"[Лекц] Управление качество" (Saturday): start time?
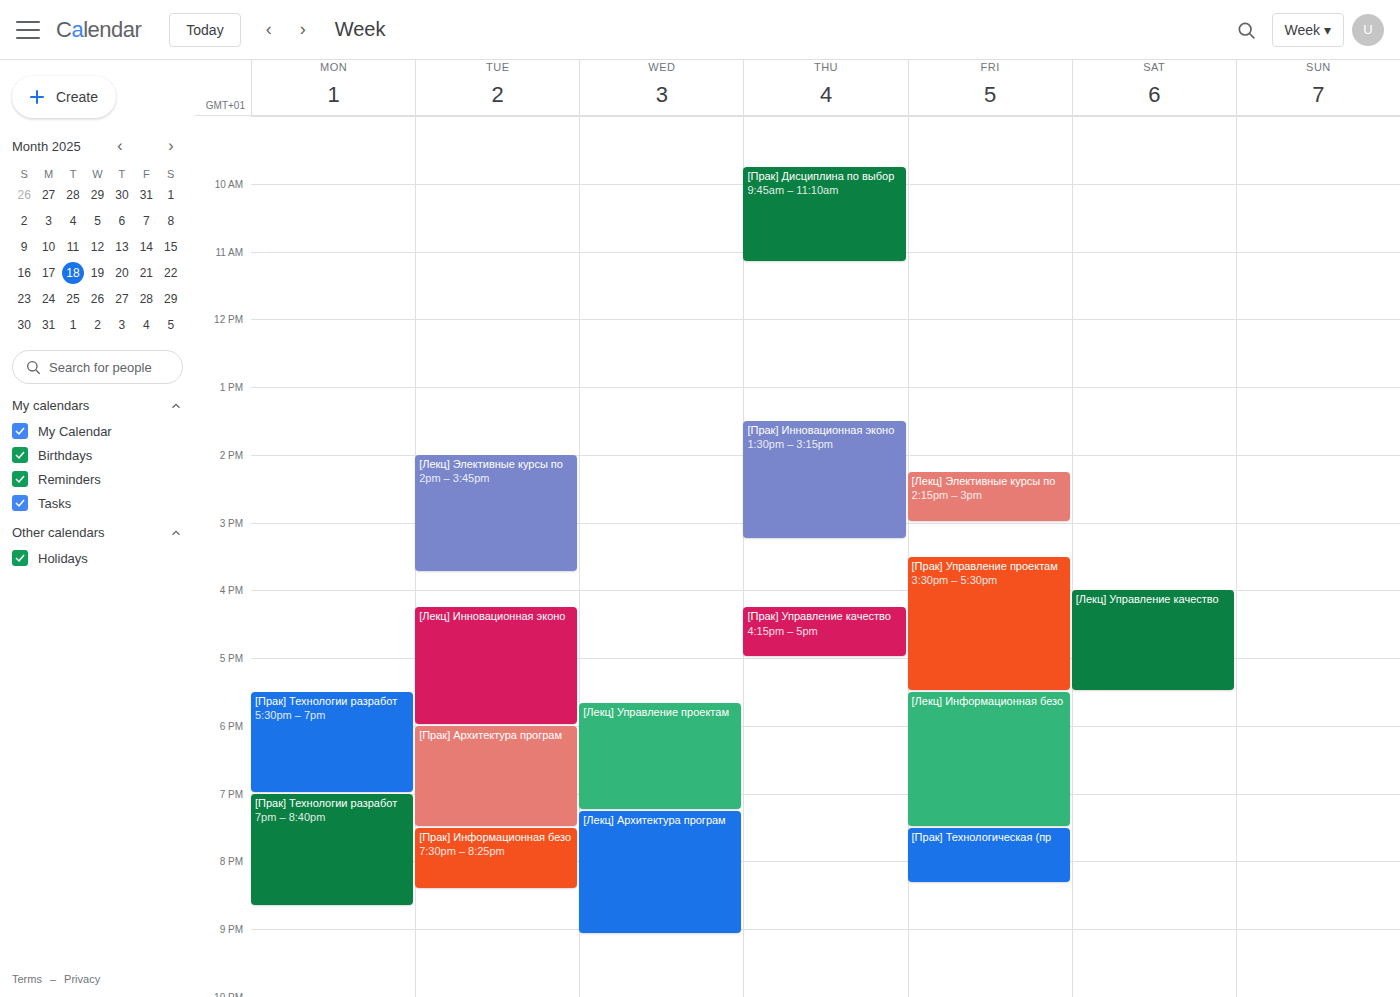
4:00 PM